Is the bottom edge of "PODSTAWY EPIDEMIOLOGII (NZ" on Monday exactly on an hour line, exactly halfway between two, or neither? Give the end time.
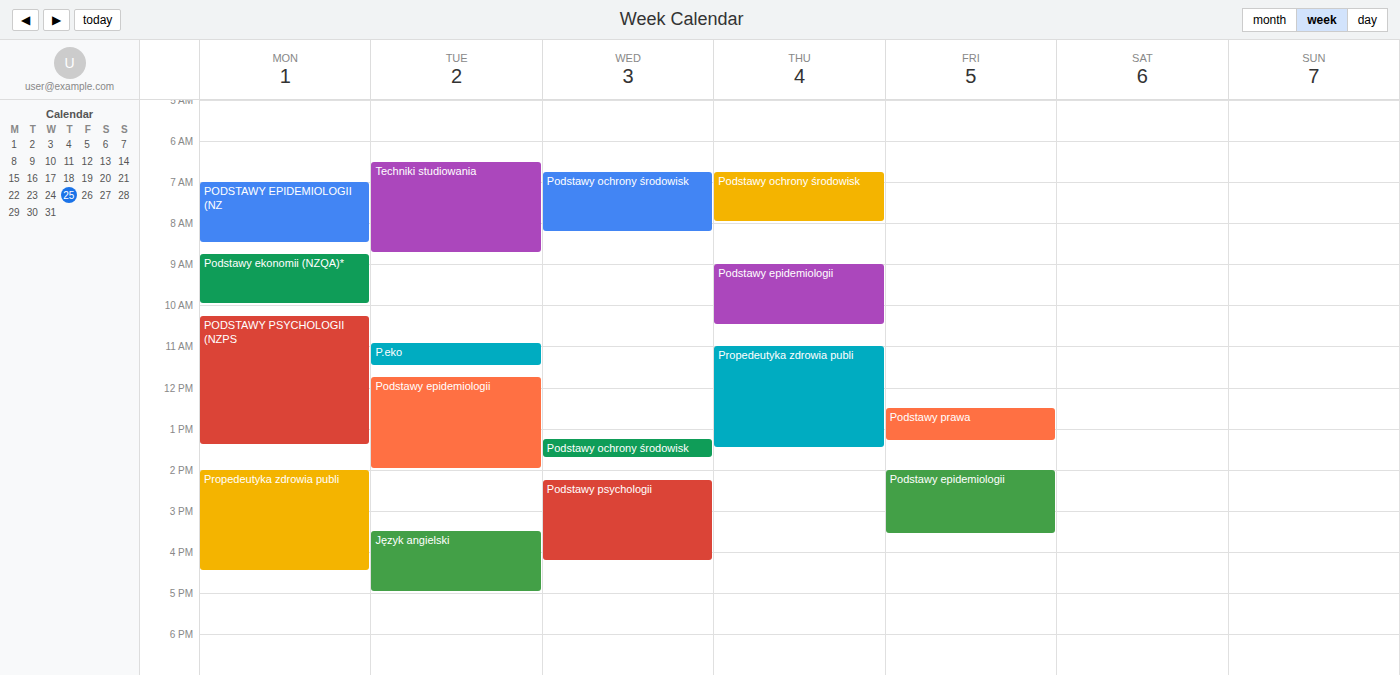
8:30 AM -- halfway between the 8 AM and 9 AM lines.